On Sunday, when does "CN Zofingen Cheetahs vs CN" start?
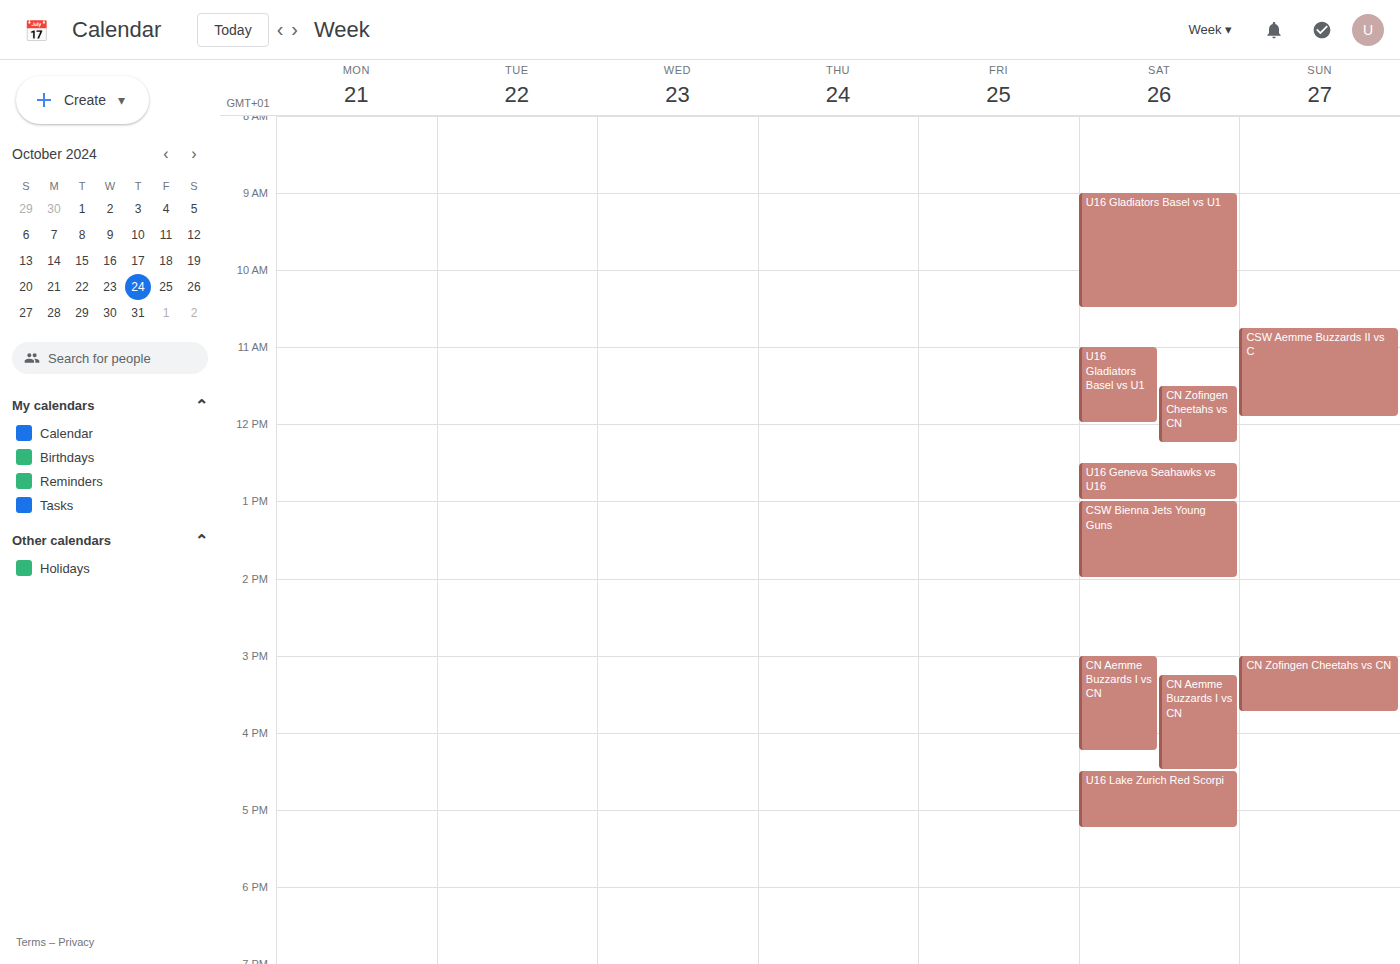
3:00 PM